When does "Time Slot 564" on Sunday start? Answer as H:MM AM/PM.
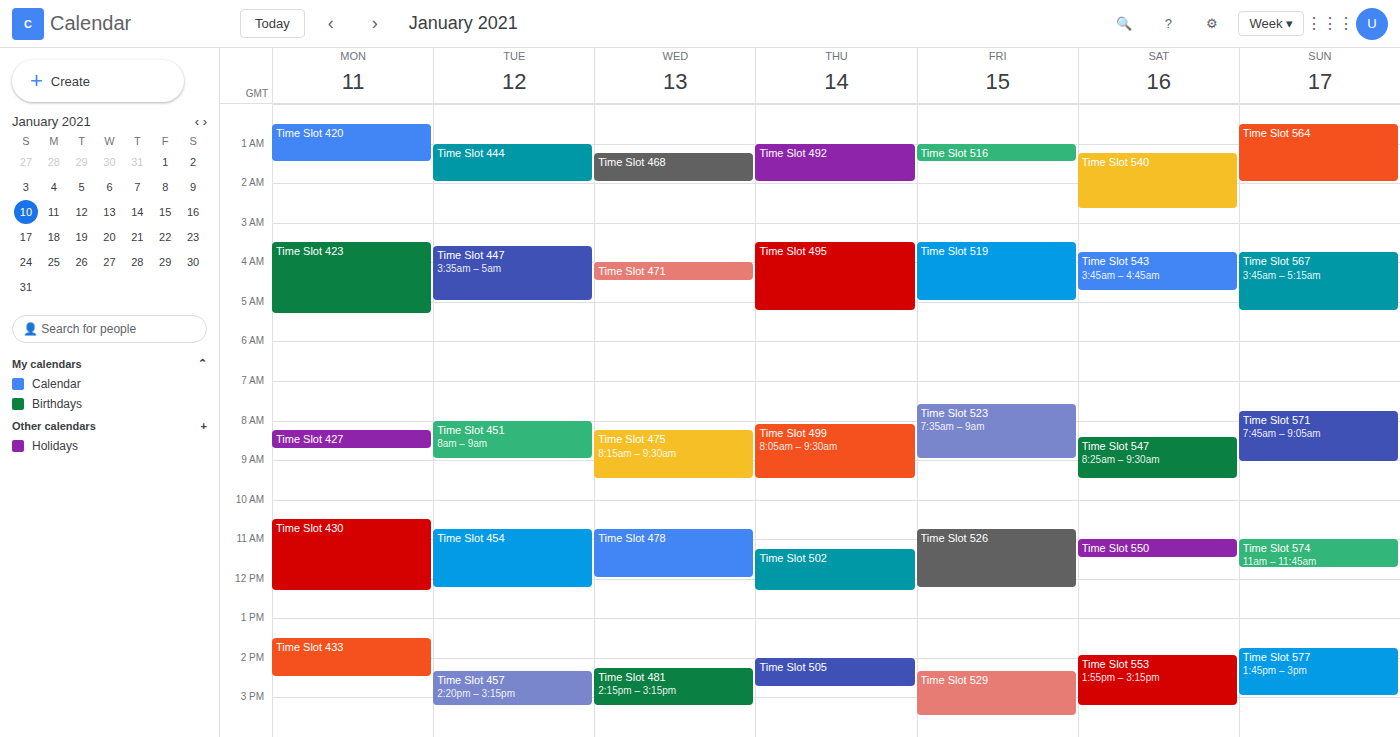
12:30 AM